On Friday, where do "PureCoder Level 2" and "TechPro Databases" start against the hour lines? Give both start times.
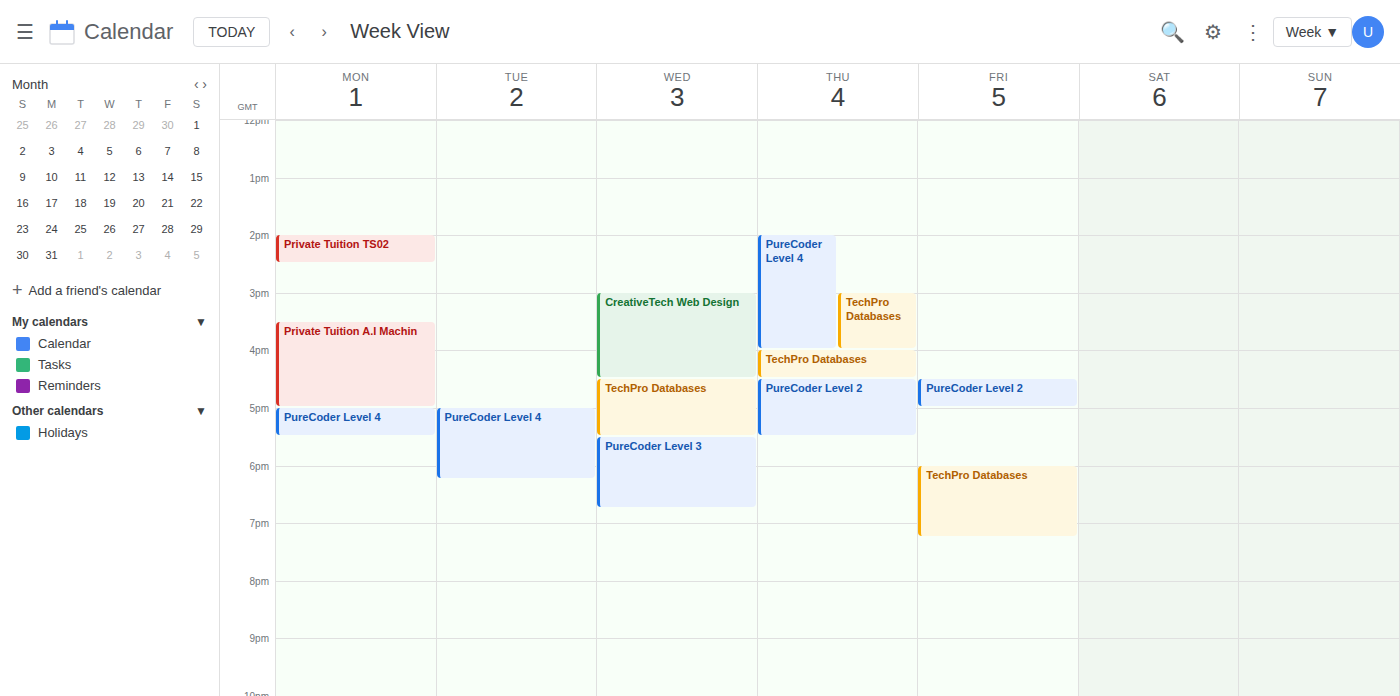
"PureCoder Level 2": 4:30 PM, halfway between the 4 PM and 5 PM lines. "TechPro Databases": 6:00 PM, exactly on the 6 PM line.